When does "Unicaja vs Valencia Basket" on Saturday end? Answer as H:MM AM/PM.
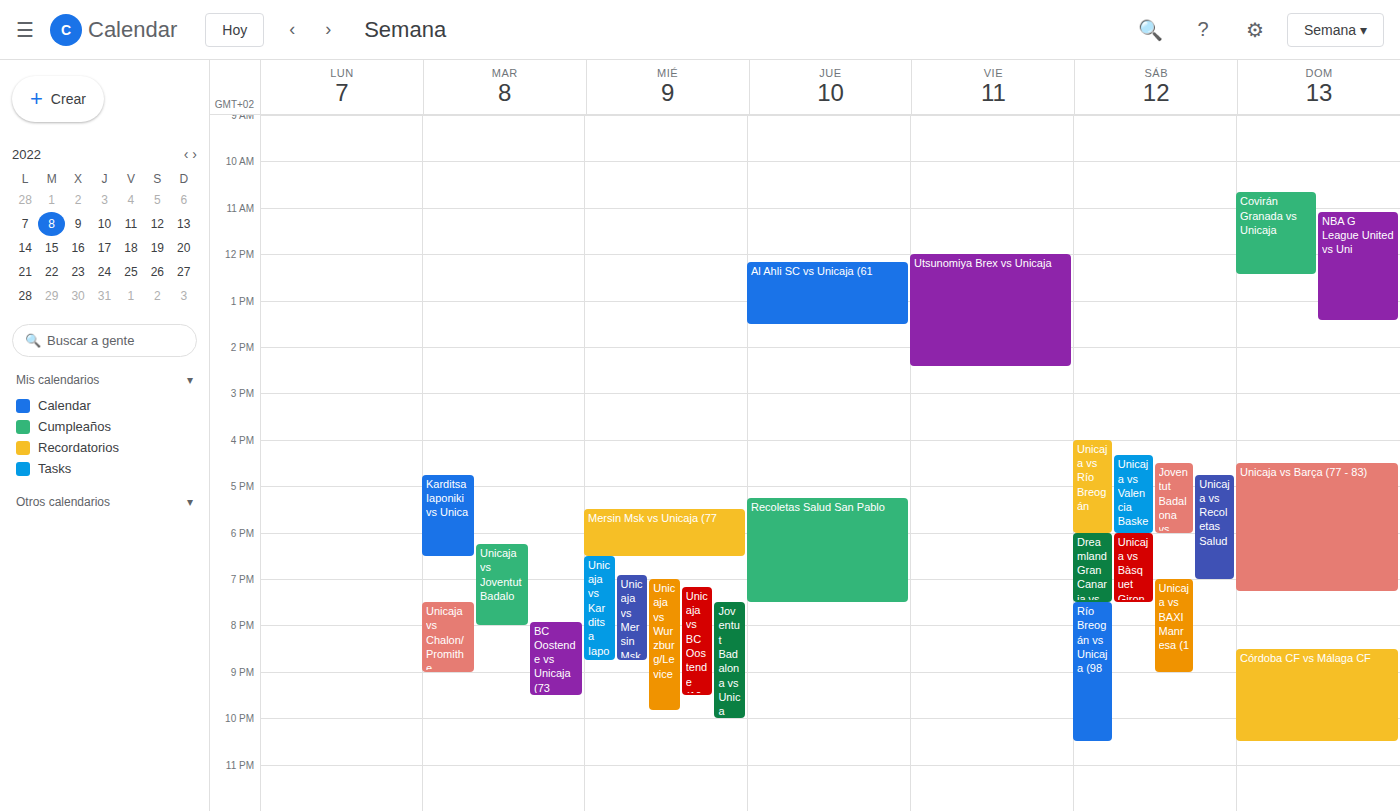
6:00 PM